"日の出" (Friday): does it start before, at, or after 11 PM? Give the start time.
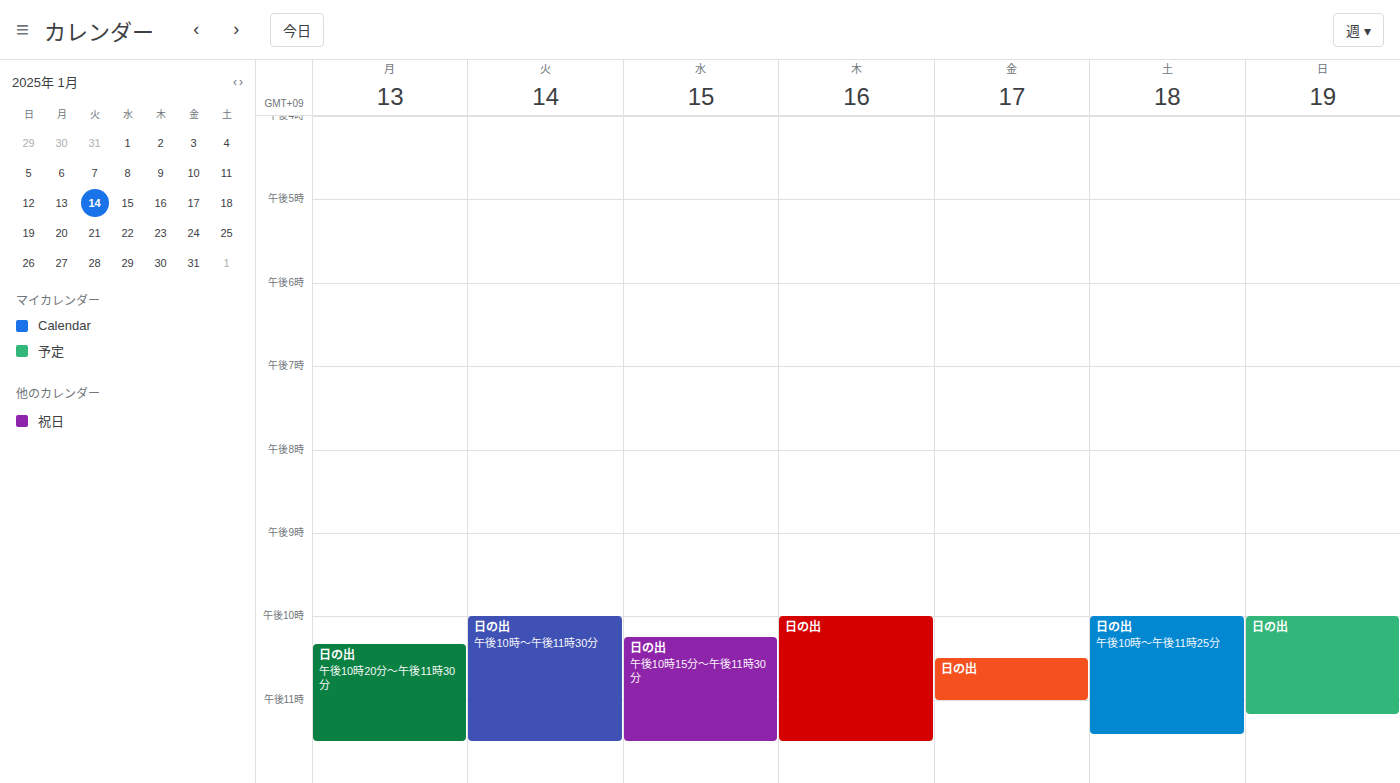
10:30 PM -- before 11 PM, 30 minutes above the 11 PM line.